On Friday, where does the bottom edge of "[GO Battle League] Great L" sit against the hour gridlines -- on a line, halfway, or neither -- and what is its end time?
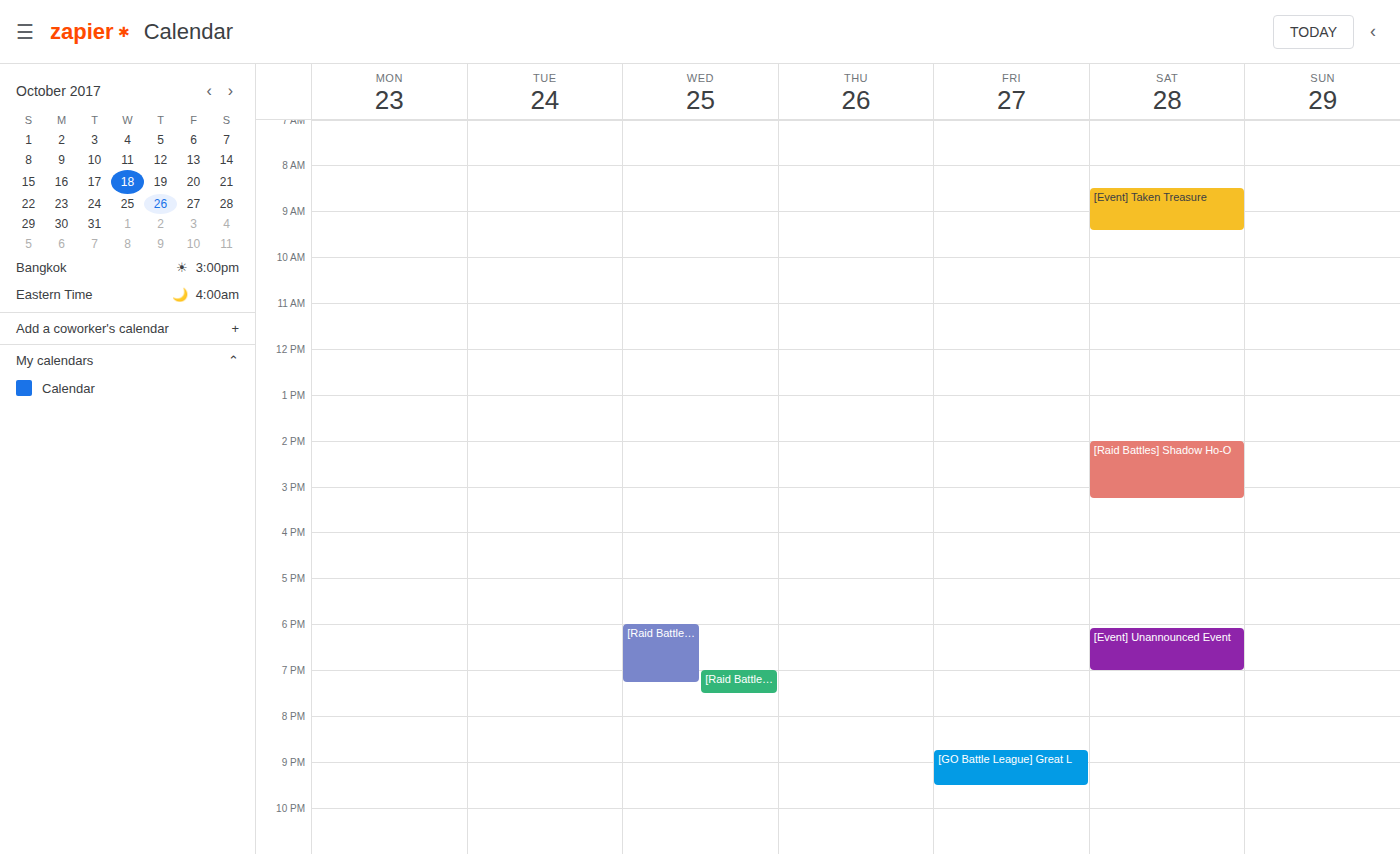
9:30 PM -- halfway between the 9 PM and 10 PM lines.